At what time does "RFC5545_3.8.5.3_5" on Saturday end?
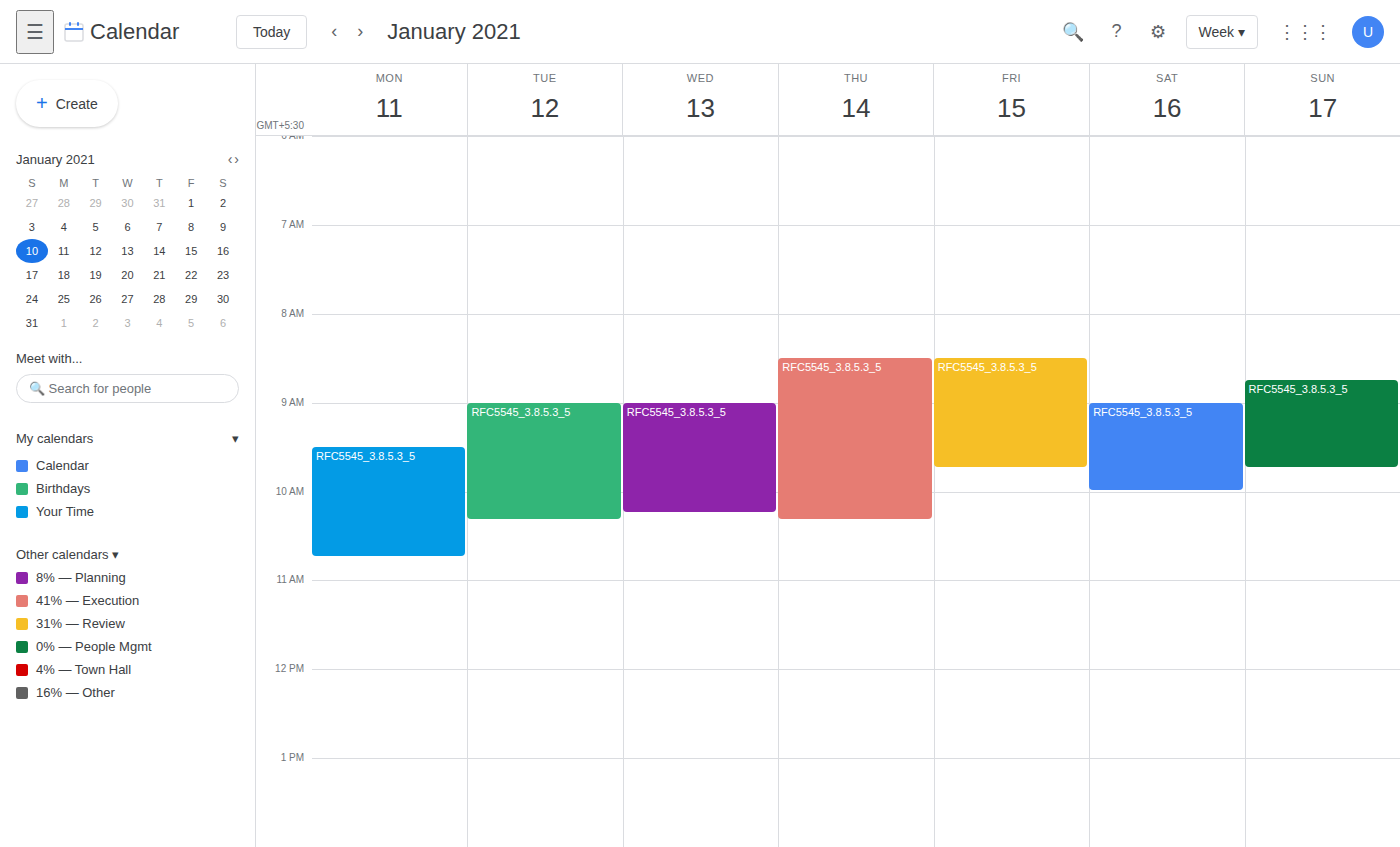
10:00 AM